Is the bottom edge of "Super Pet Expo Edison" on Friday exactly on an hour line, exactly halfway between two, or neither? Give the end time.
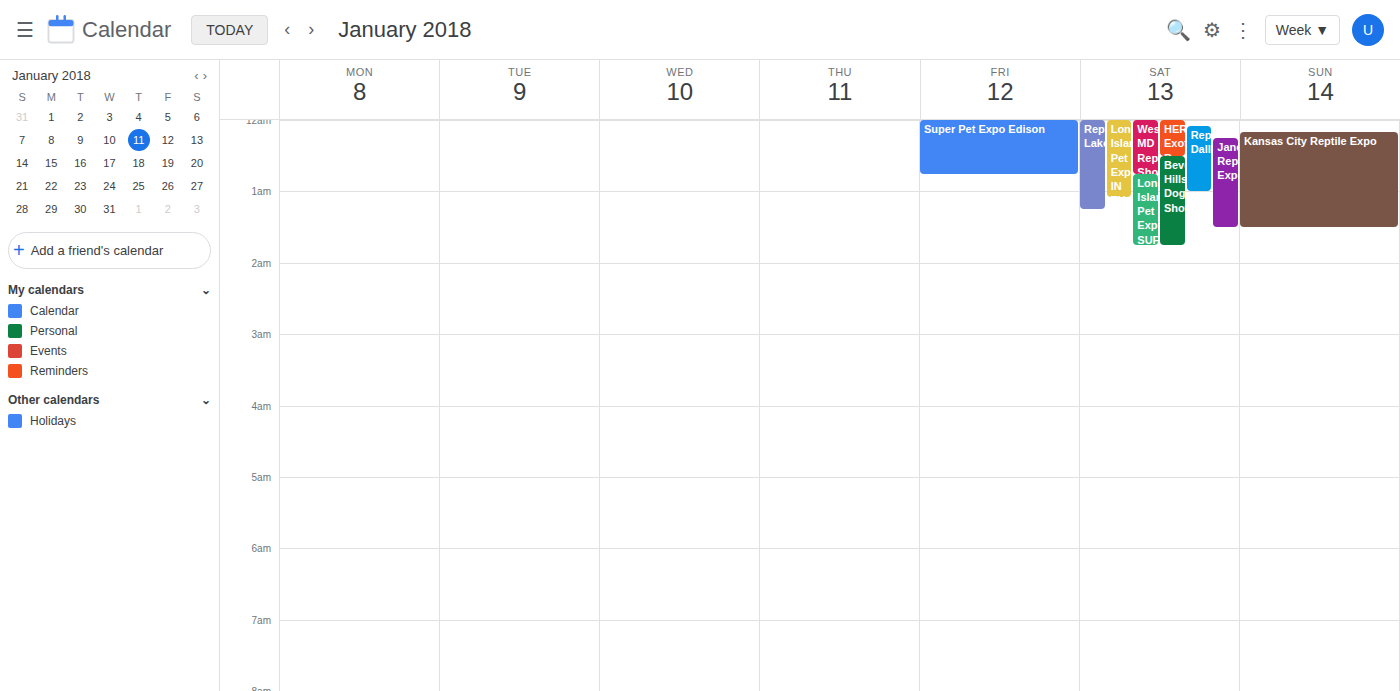
12:45 AM -- neither: three quarters of the way from the 12 AM line to the 1 AM line.